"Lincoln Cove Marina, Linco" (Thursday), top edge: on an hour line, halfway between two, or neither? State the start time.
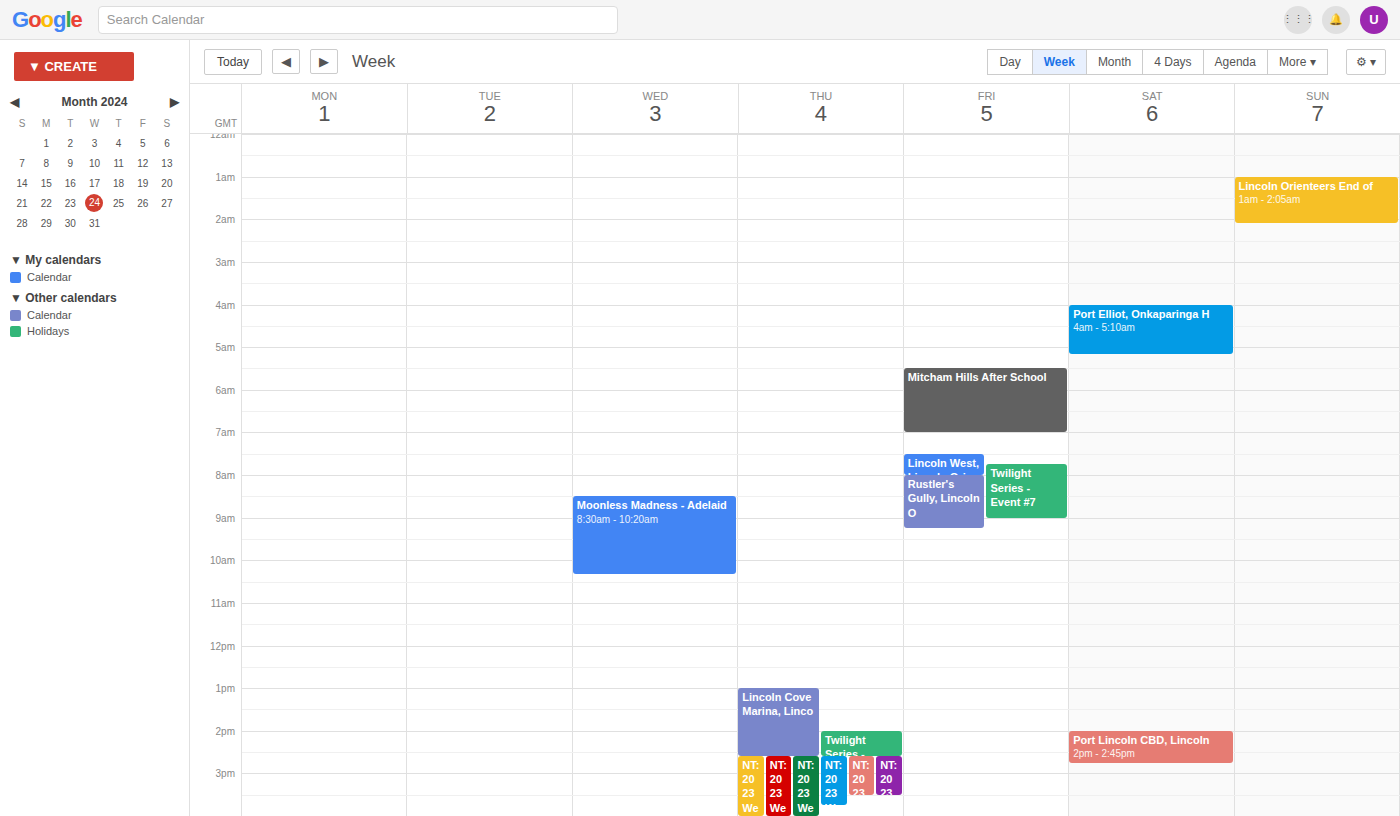
1:00 PM -- exactly on the 1 PM line.